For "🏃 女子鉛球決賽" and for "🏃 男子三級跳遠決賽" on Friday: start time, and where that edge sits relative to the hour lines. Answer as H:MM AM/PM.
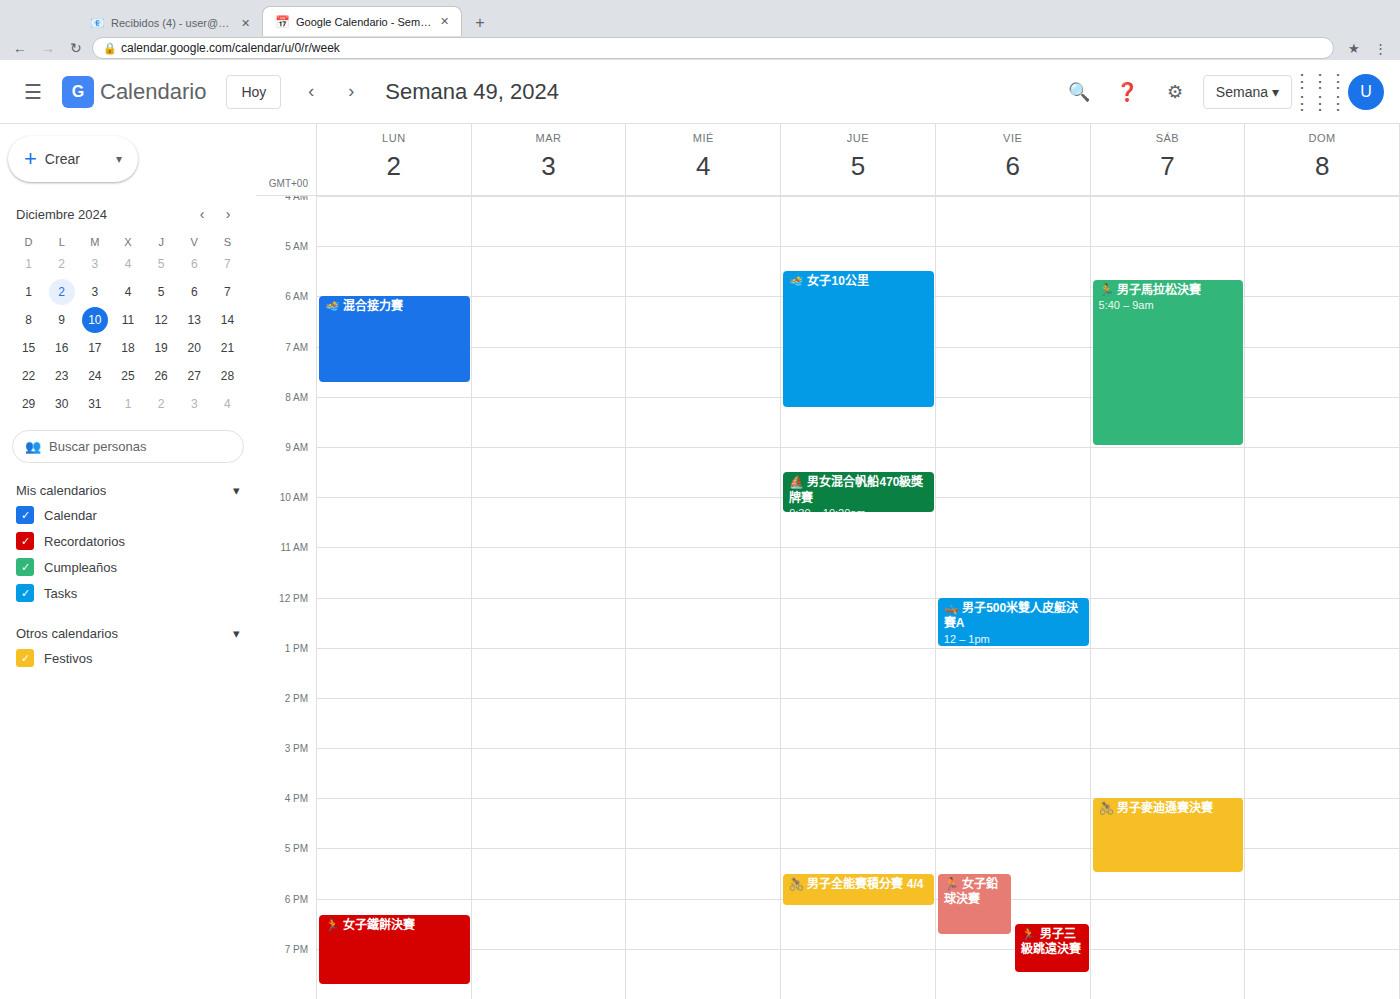
"🏃 女子鉛球決賽": 5:30 PM, halfway between the 5 PM and 6 PM lines. "🏃 男子三級跳遠決賽": 6:30 PM, halfway between the 6 PM and 7 PM lines.